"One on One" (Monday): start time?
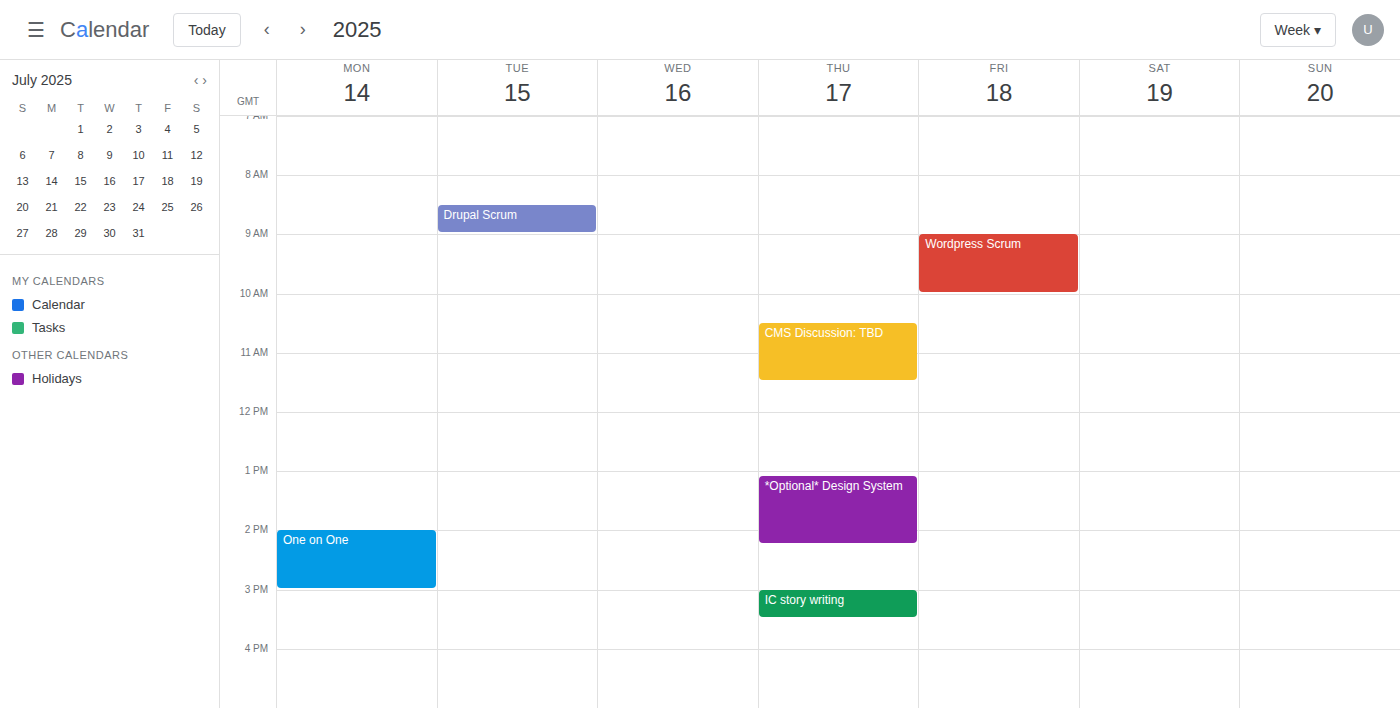
14:00